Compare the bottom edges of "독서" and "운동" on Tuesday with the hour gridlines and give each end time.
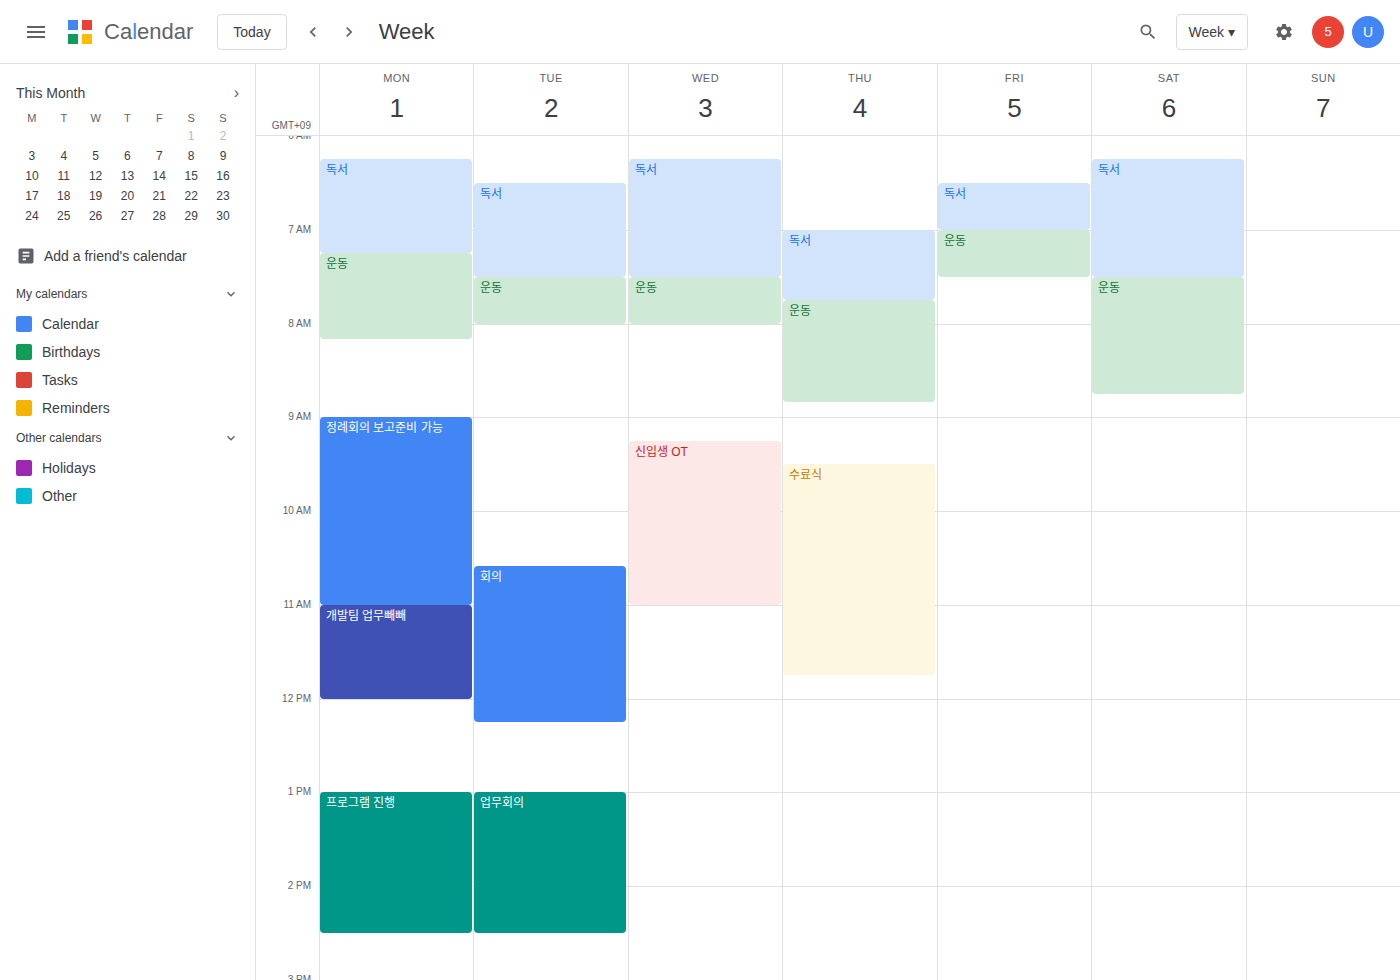
"독서": 7:30 AM, halfway between the 7 AM and 8 AM lines. "운동": 8:00 AM, exactly on the 8 AM line.